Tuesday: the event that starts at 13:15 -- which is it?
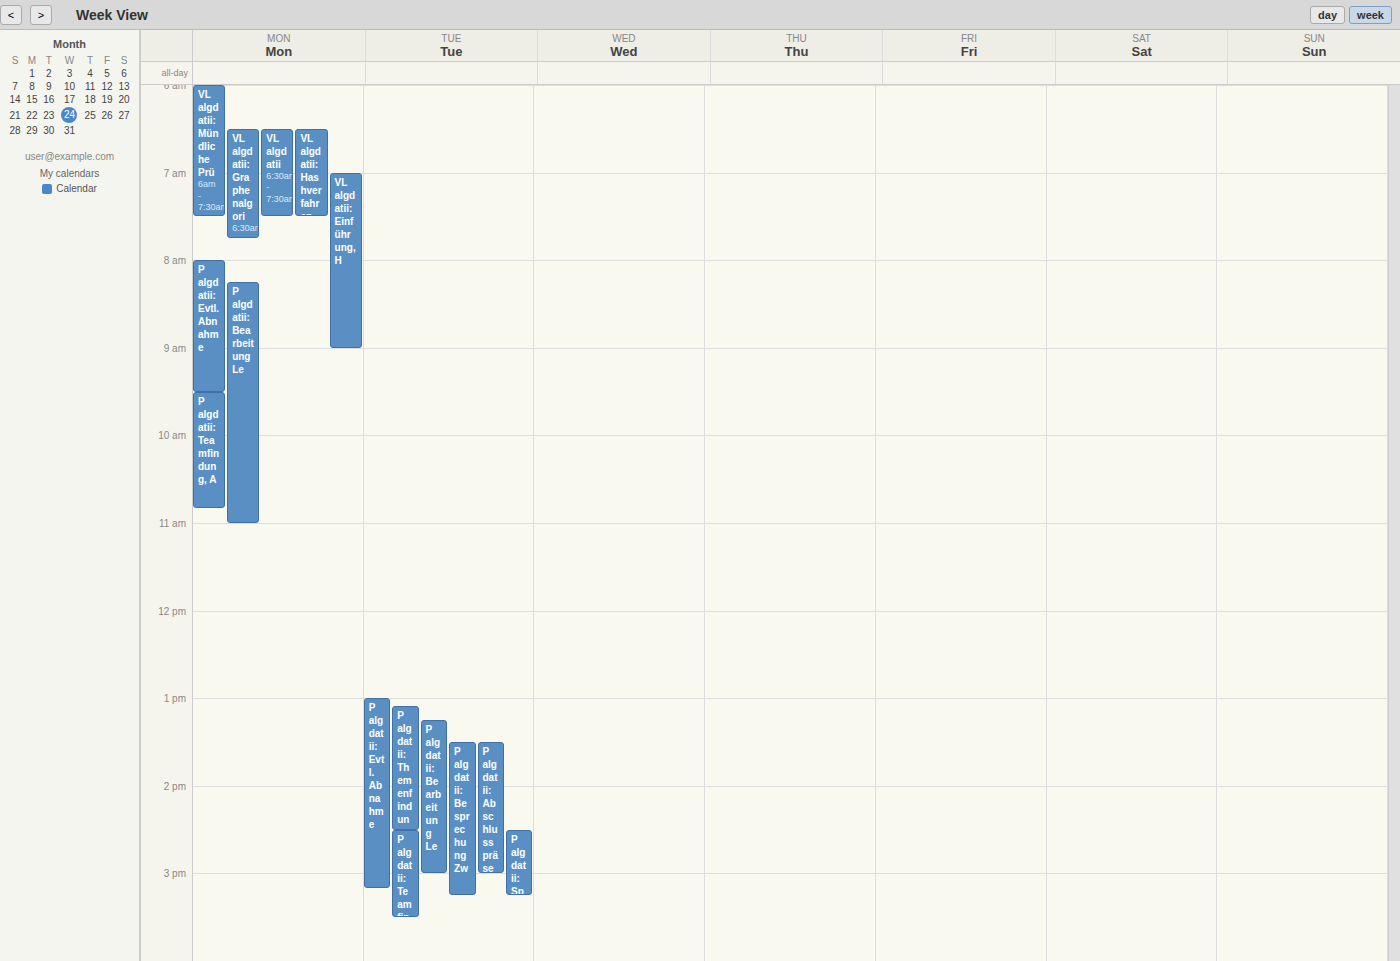
"P algdatii: Bearbeitung Le"